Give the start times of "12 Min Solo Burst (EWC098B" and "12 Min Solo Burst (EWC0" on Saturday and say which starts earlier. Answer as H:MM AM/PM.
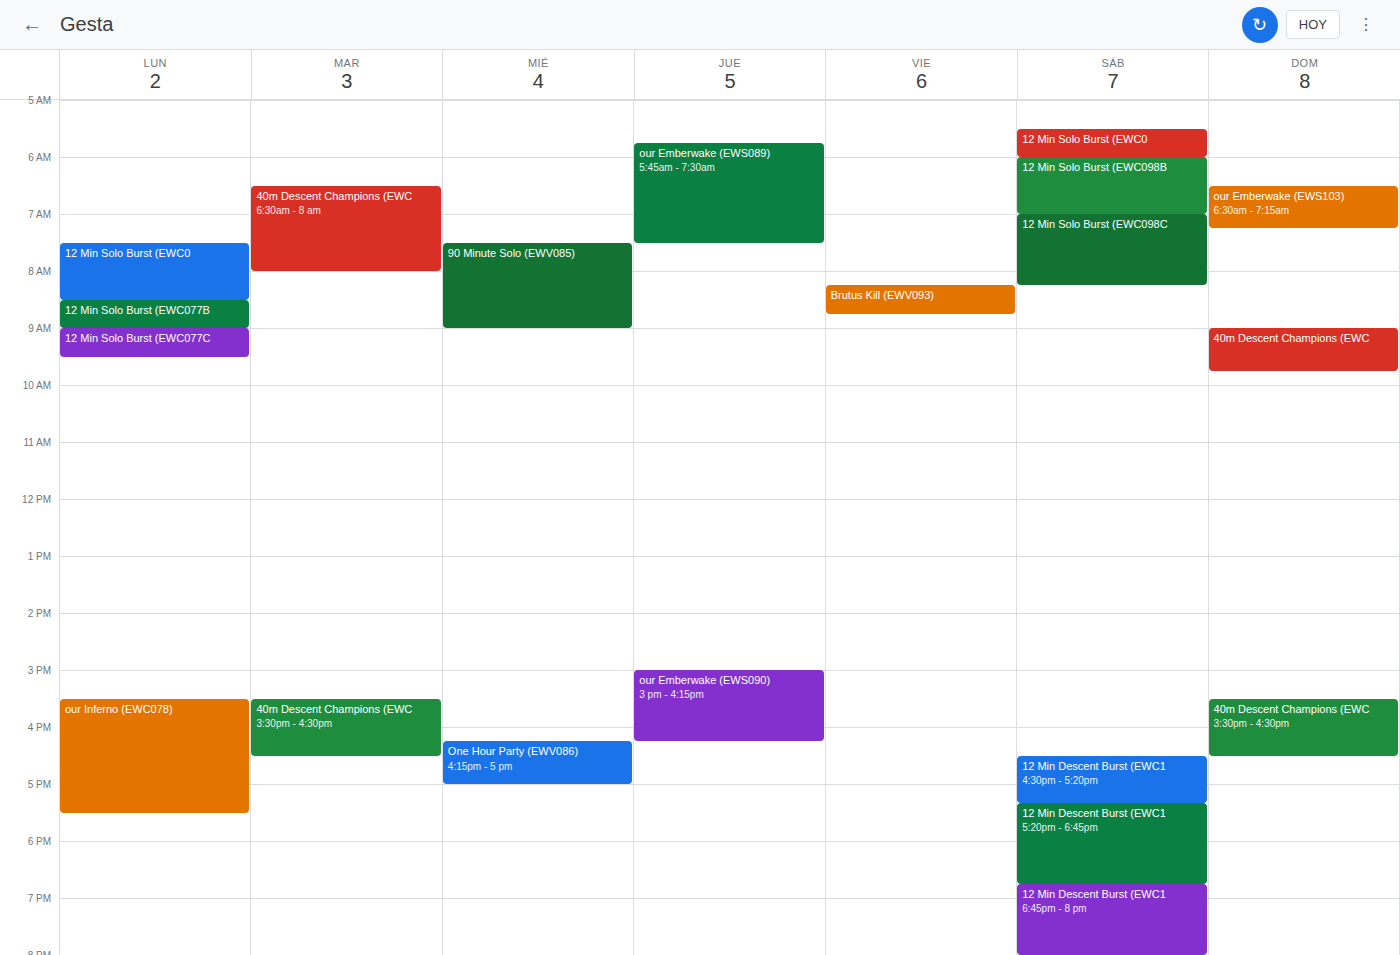
"12 Min Solo Burst (EWC0" 5:30 AM; "12 Min Solo Burst (EWC098B" 6:00 AM.